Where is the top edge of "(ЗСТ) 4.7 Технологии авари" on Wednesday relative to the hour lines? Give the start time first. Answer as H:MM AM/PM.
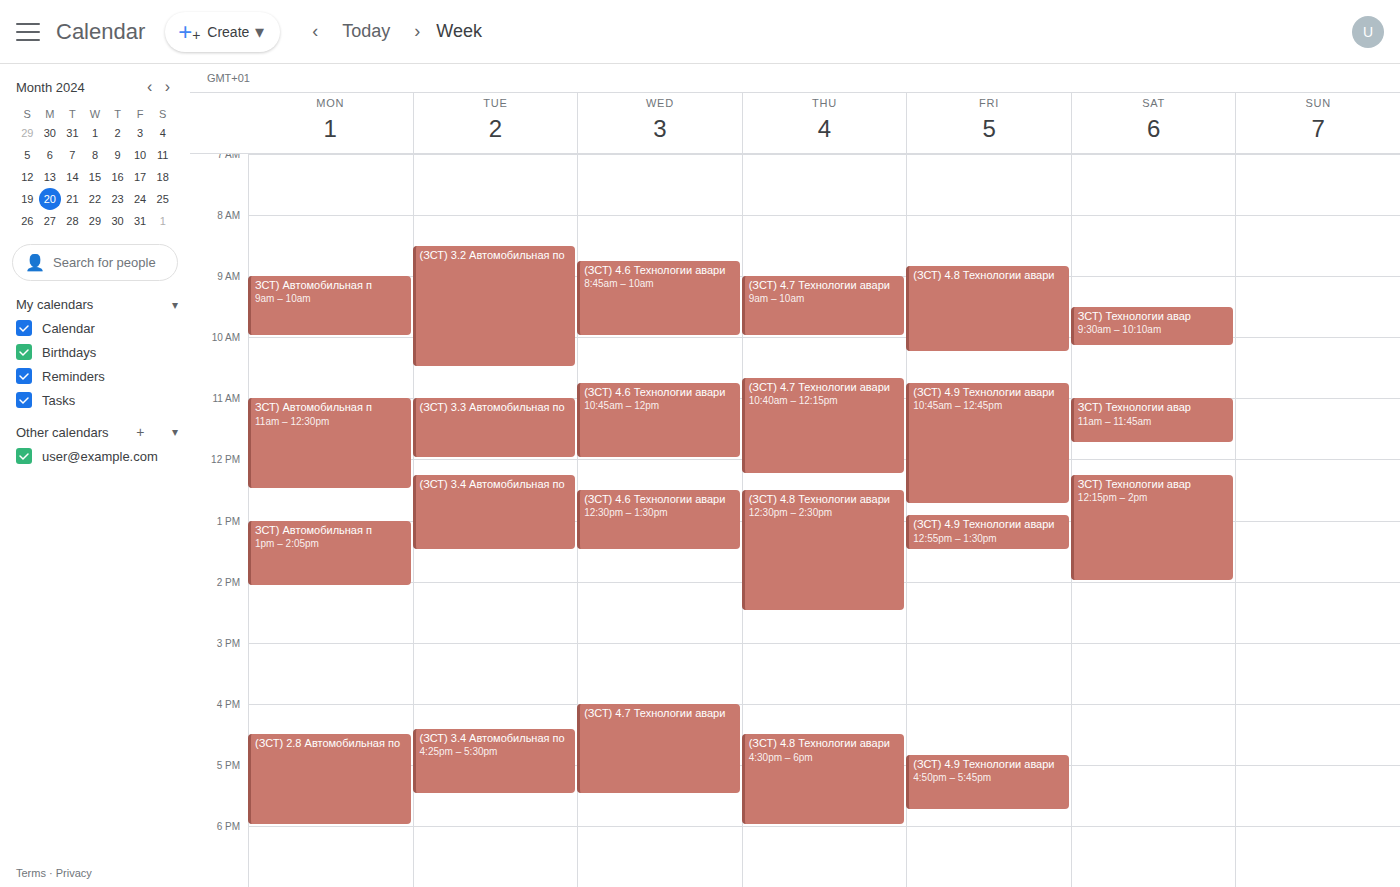
4:00 PM -- exactly on the 4 PM line.